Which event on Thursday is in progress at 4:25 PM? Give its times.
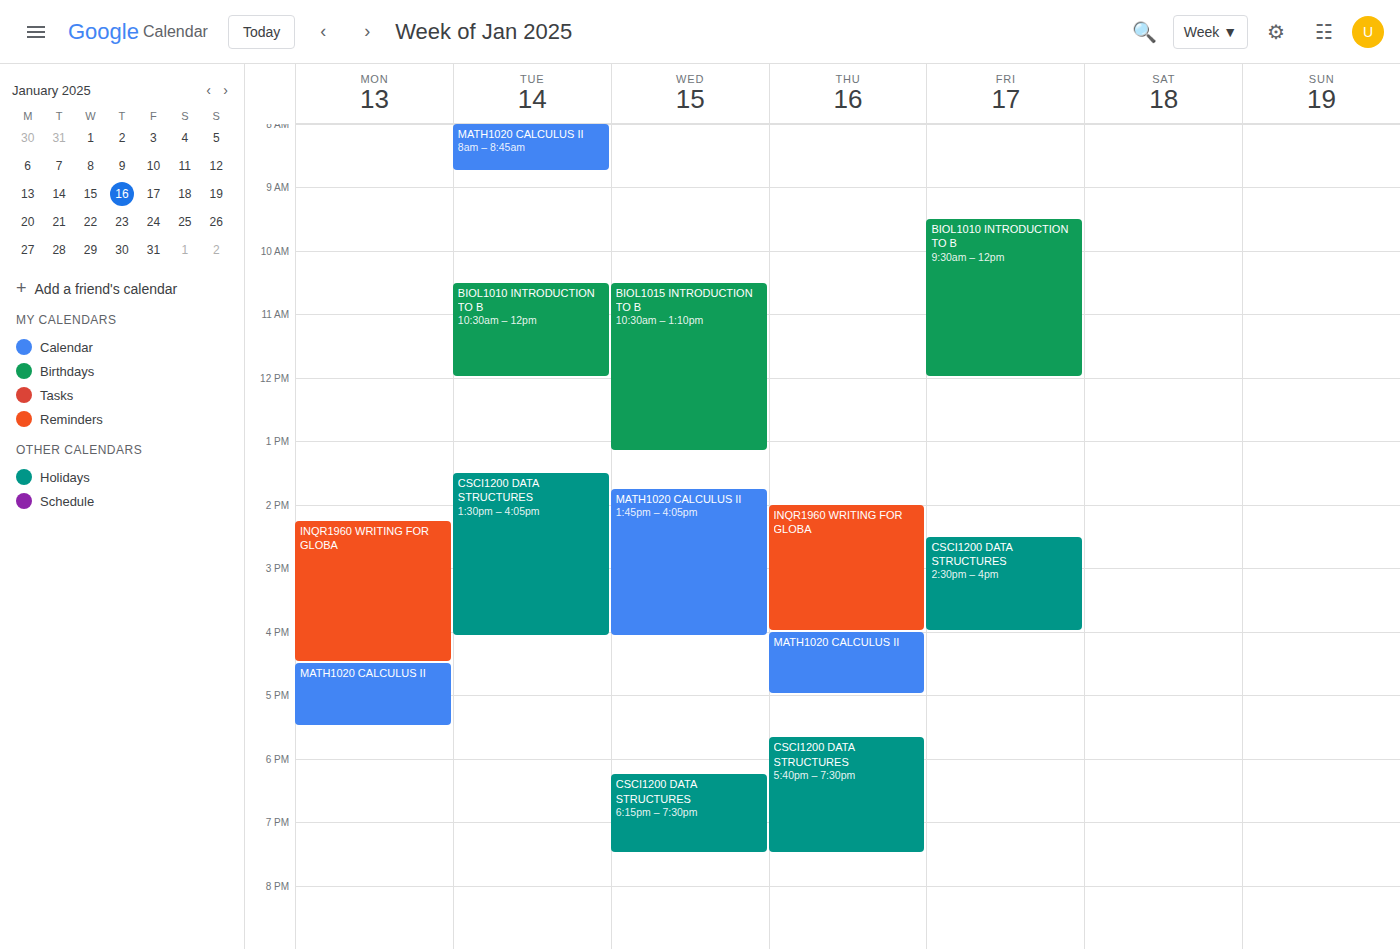
"MATH1020 CALCULUS II", 4:00 PM to 5:00 PM